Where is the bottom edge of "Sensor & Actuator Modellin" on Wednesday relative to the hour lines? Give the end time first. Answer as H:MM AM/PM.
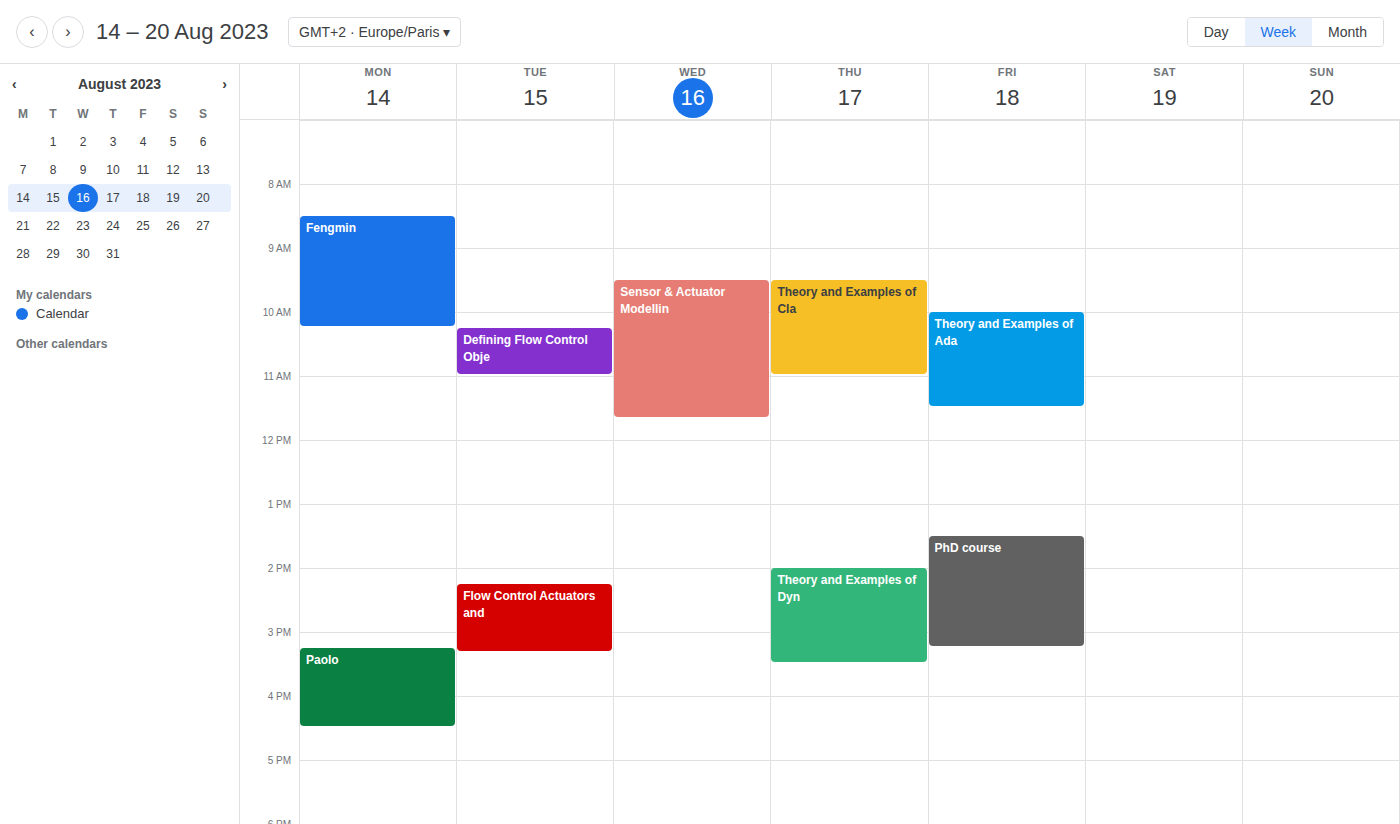
11:40 AM -- neither: 40 minutes below the 11 AM line and 20 minutes above the 12 PM line.